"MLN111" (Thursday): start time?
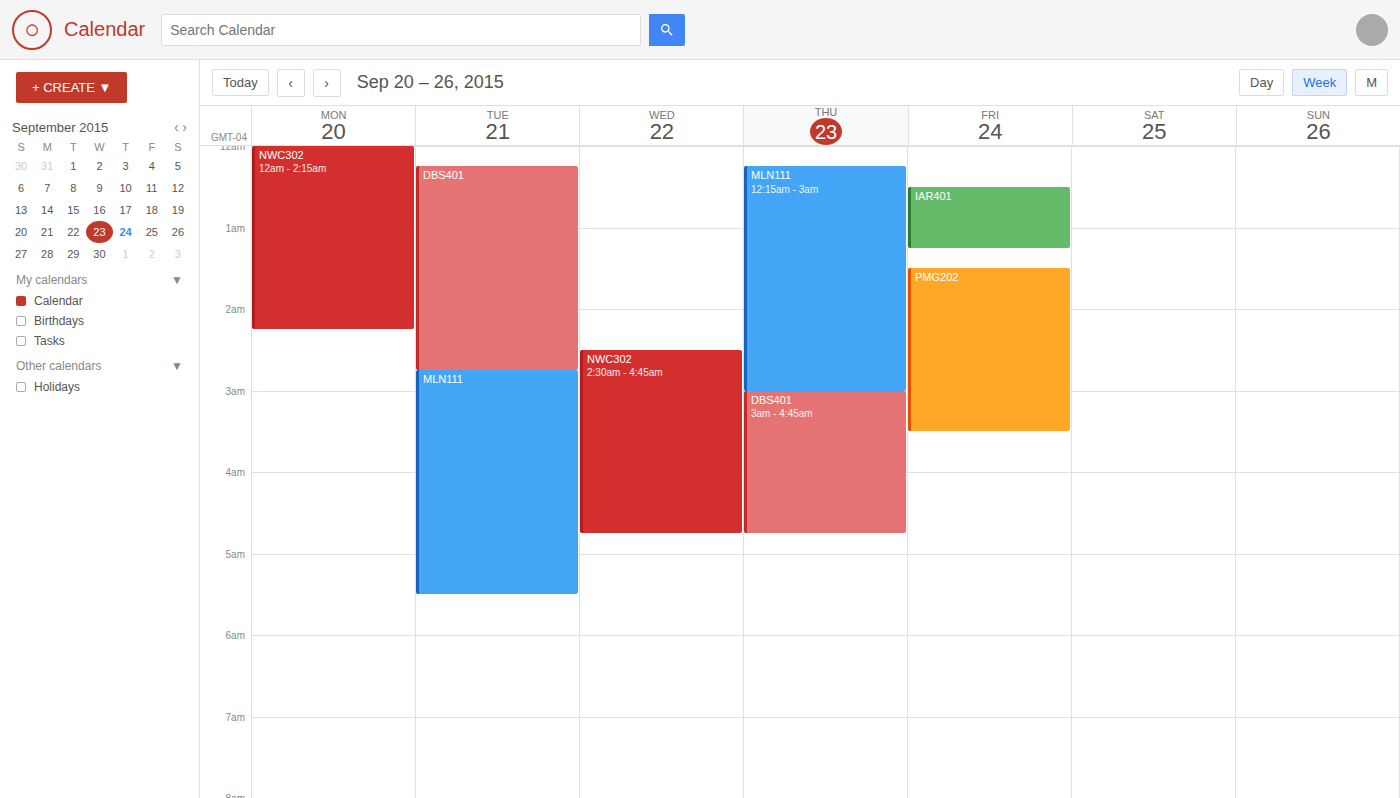
12:15 AM